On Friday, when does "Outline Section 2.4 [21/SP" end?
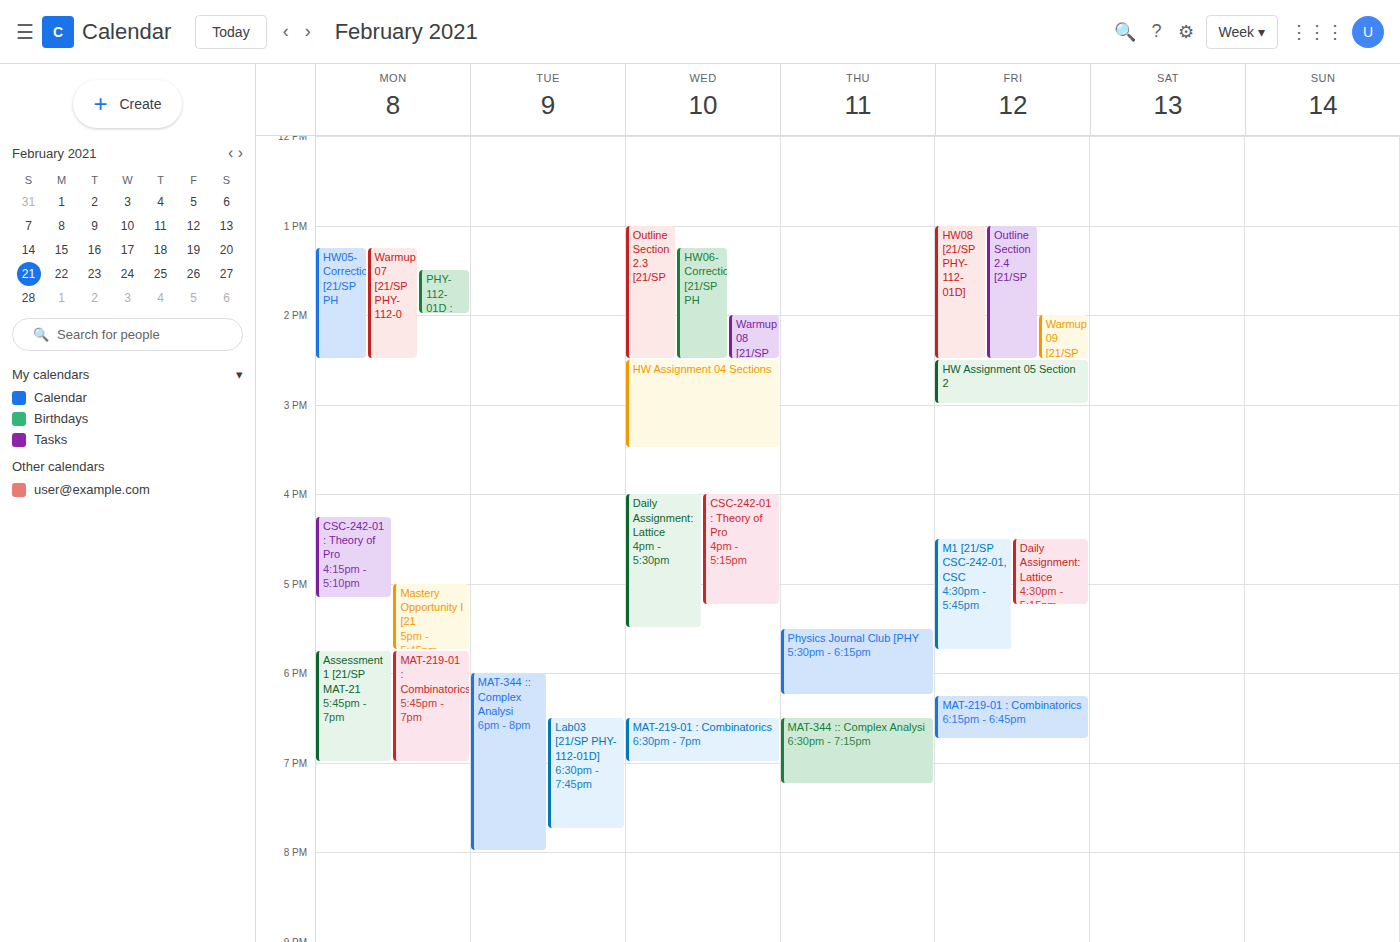
2:30 PM